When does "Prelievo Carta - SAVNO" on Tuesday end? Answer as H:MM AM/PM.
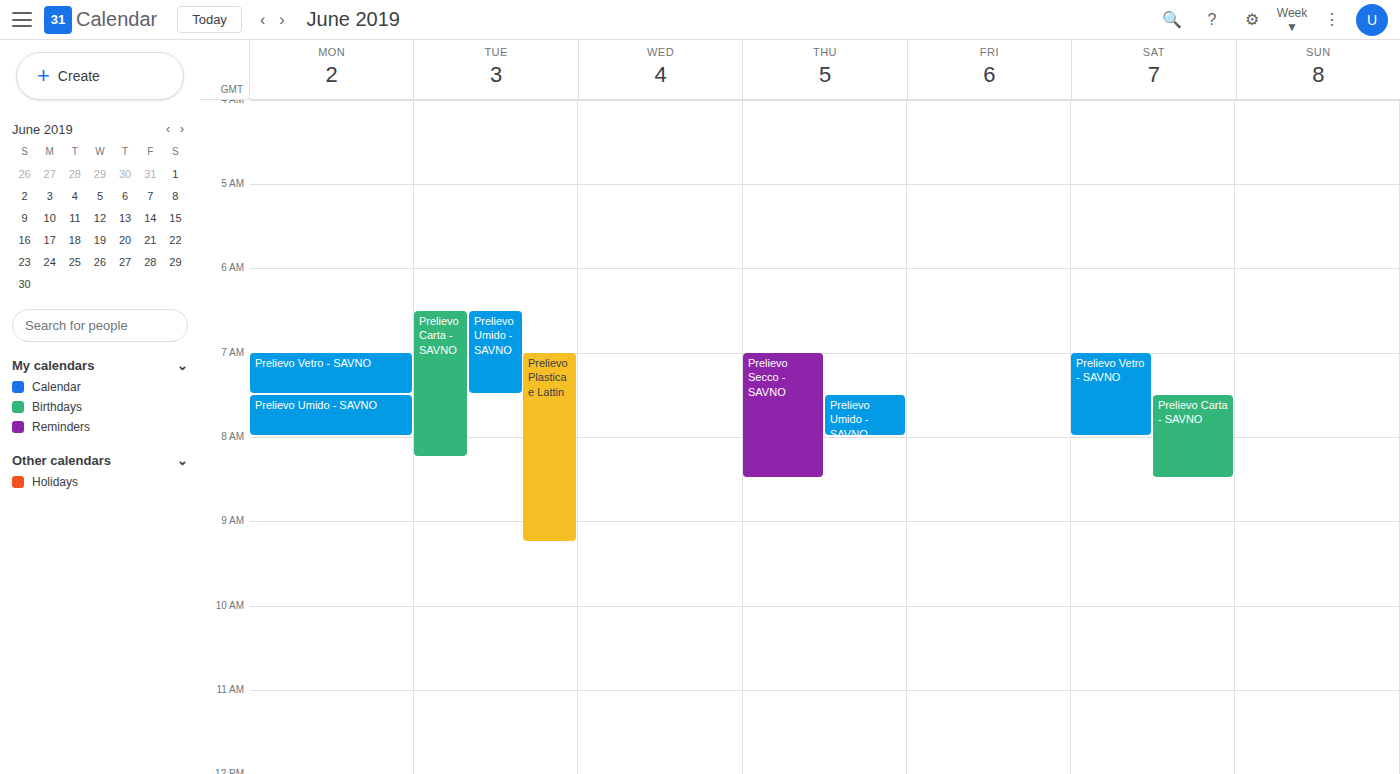
8:15 AM